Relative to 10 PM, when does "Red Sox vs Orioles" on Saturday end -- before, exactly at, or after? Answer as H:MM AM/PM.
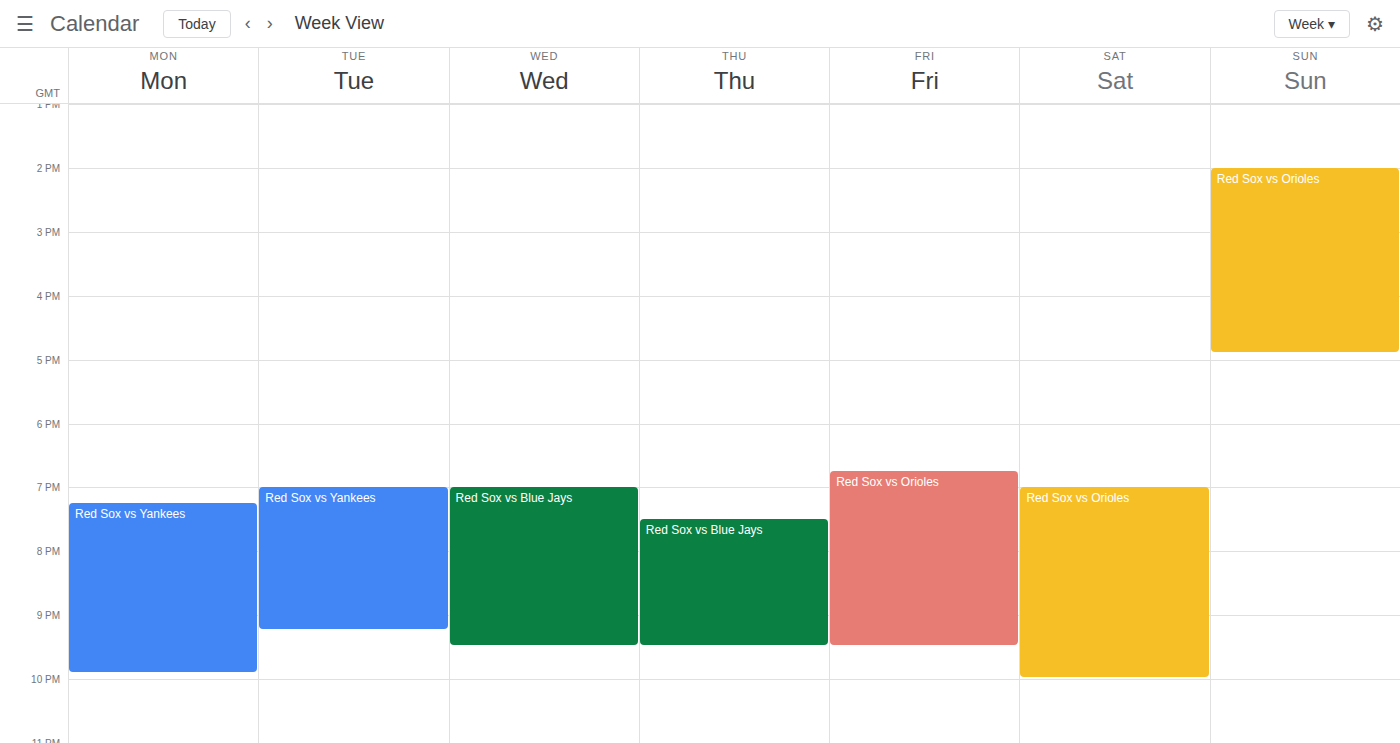
10:00 PM -- exactly at 10 PM, on the 10 PM line.